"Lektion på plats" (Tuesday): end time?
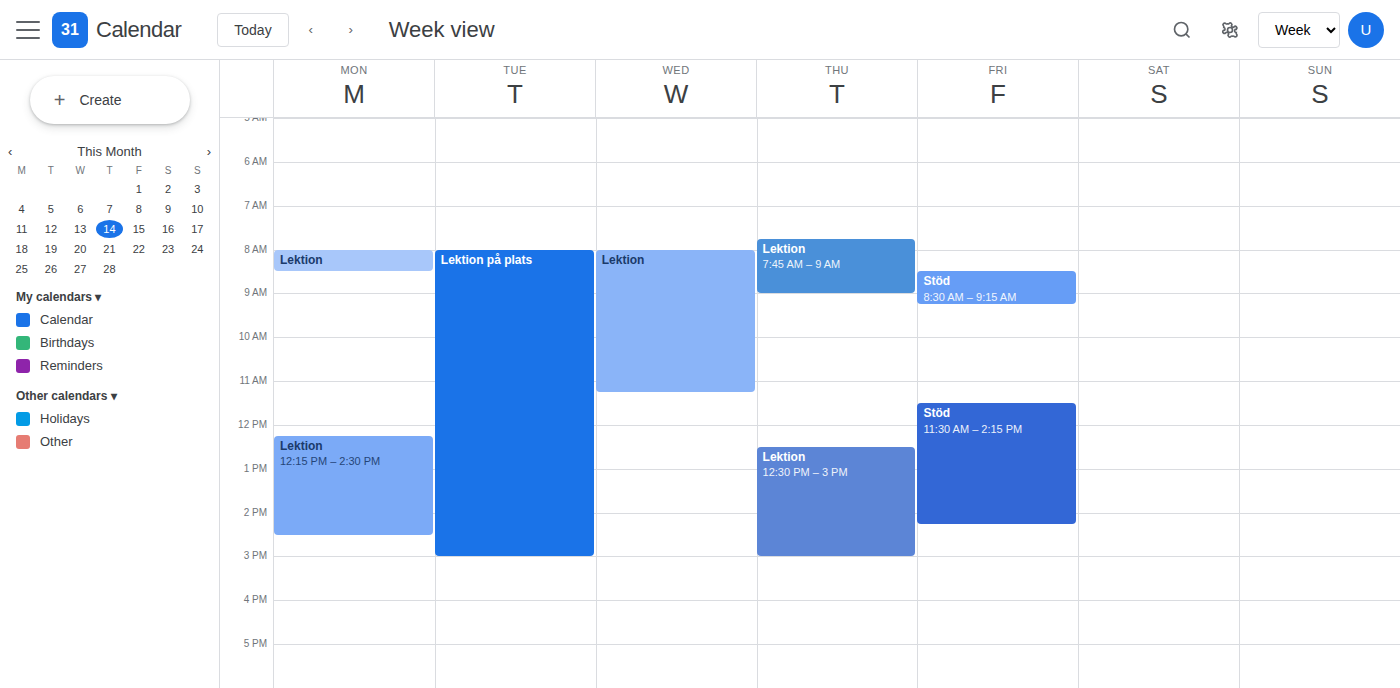
3:00 PM